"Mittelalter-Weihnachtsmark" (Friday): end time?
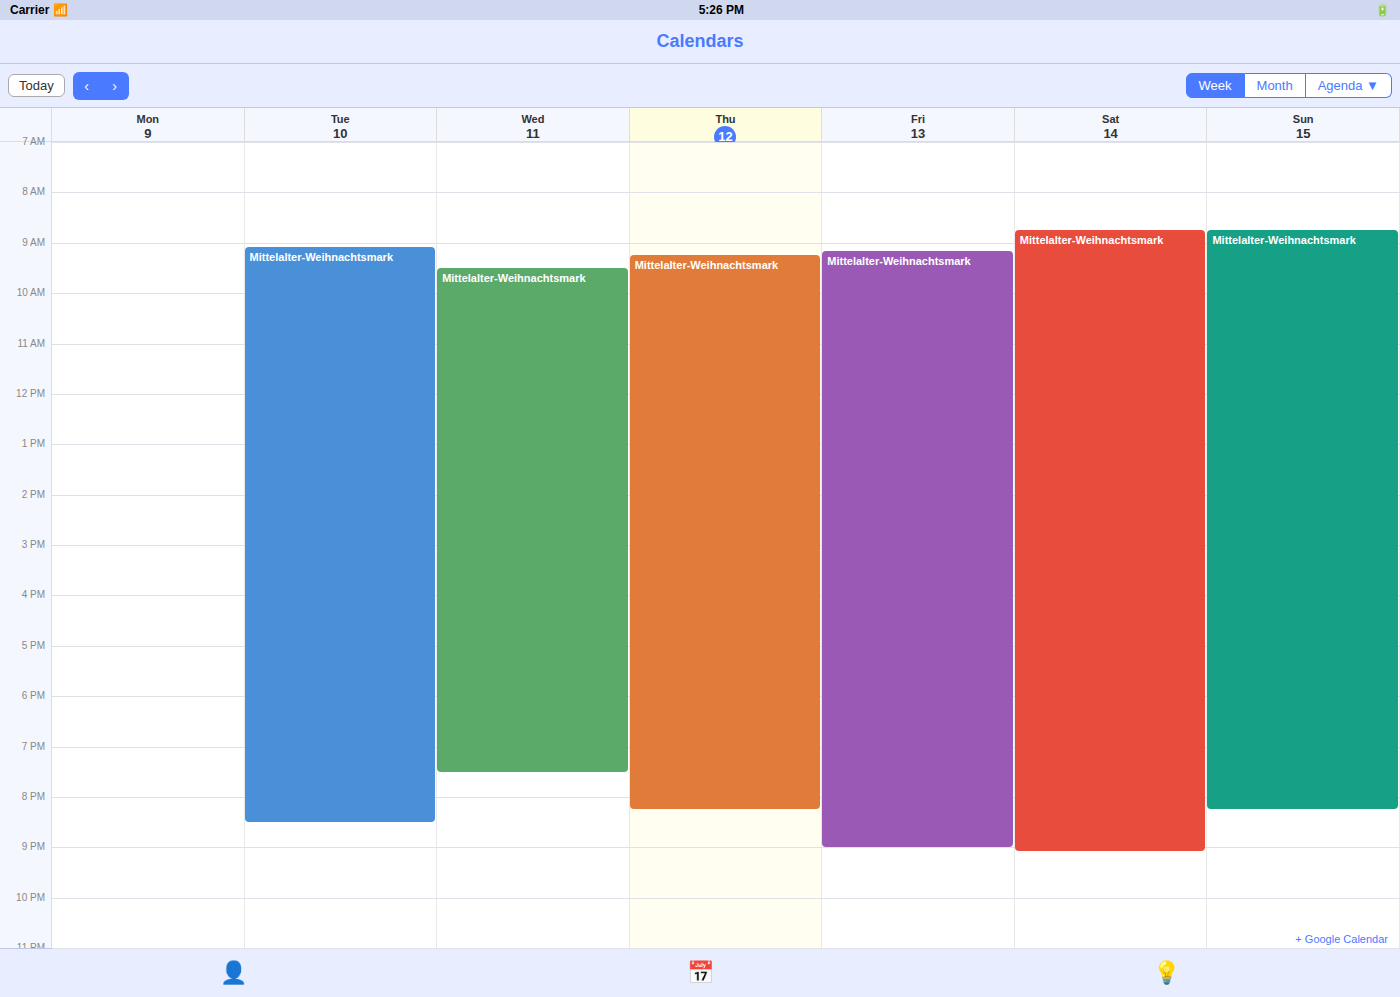
9:00 PM